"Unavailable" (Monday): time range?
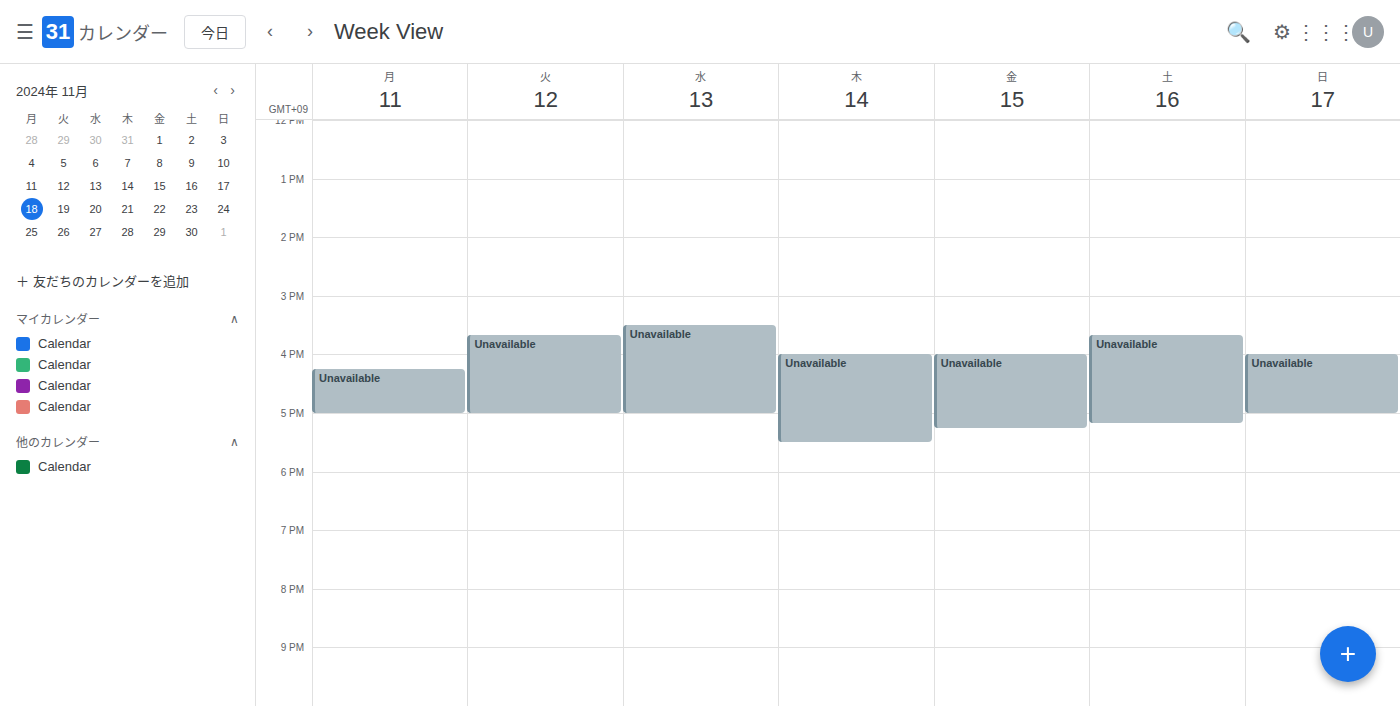
4:15 PM to 5:00 PM